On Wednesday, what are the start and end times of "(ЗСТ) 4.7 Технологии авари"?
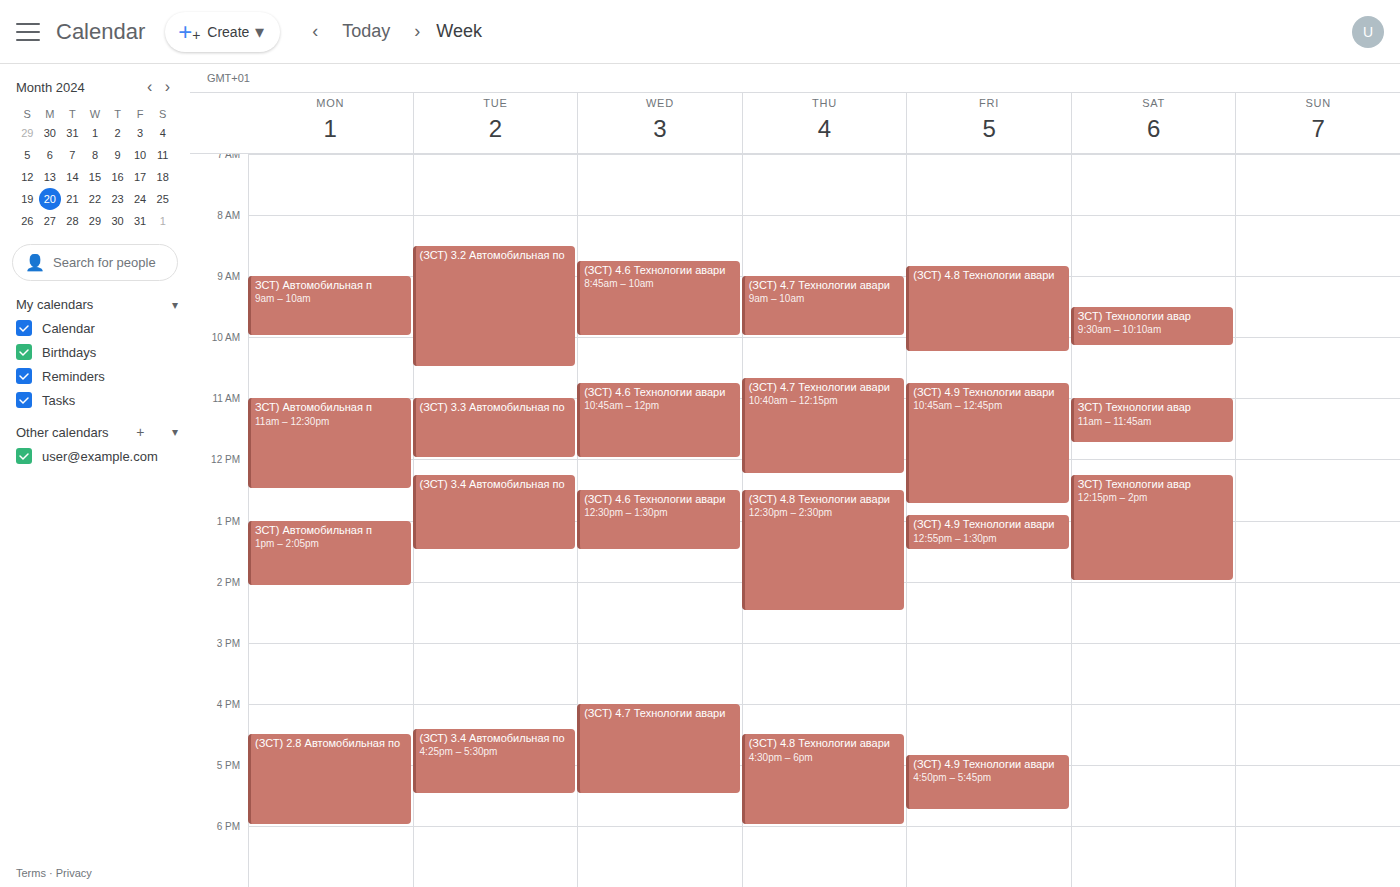
4:00 PM to 5:30 PM